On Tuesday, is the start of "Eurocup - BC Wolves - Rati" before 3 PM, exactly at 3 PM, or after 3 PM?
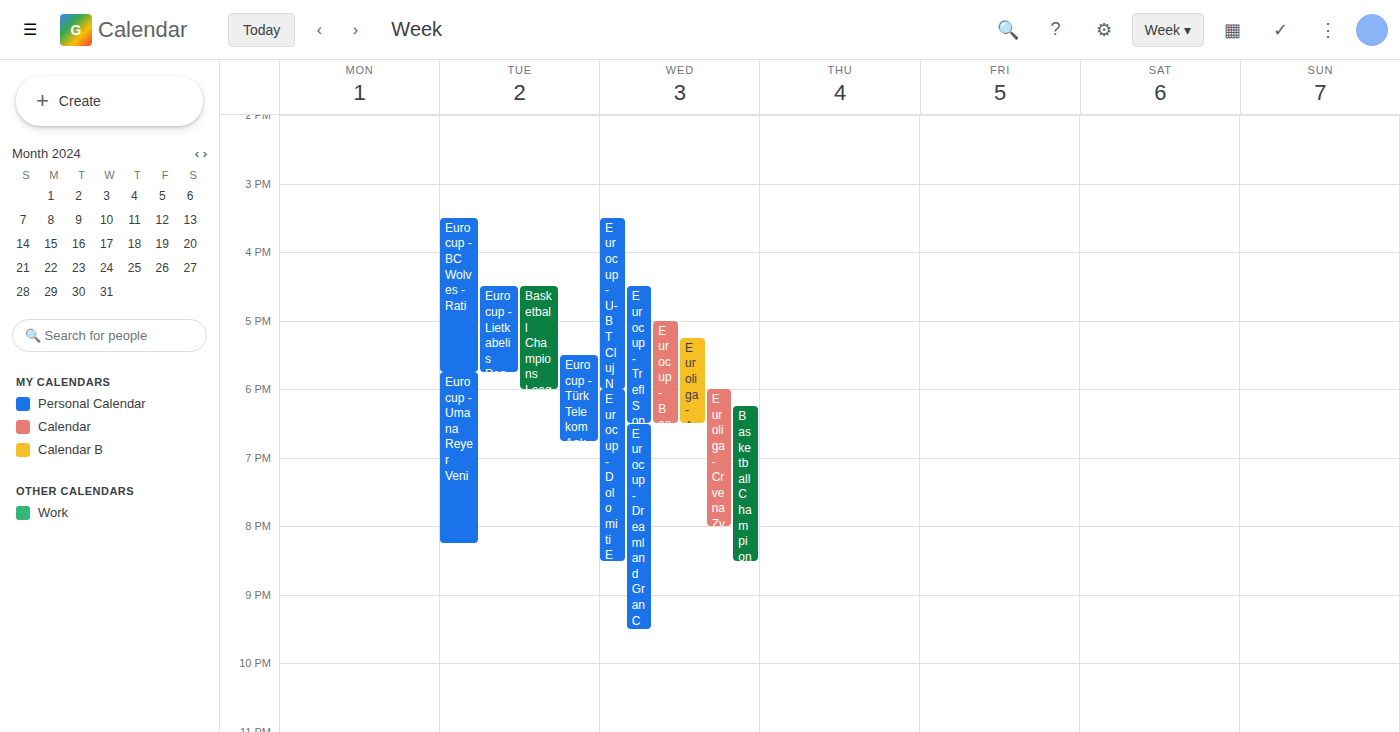
3:30 PM -- after 3 PM, 30 minutes below the 3 PM line.